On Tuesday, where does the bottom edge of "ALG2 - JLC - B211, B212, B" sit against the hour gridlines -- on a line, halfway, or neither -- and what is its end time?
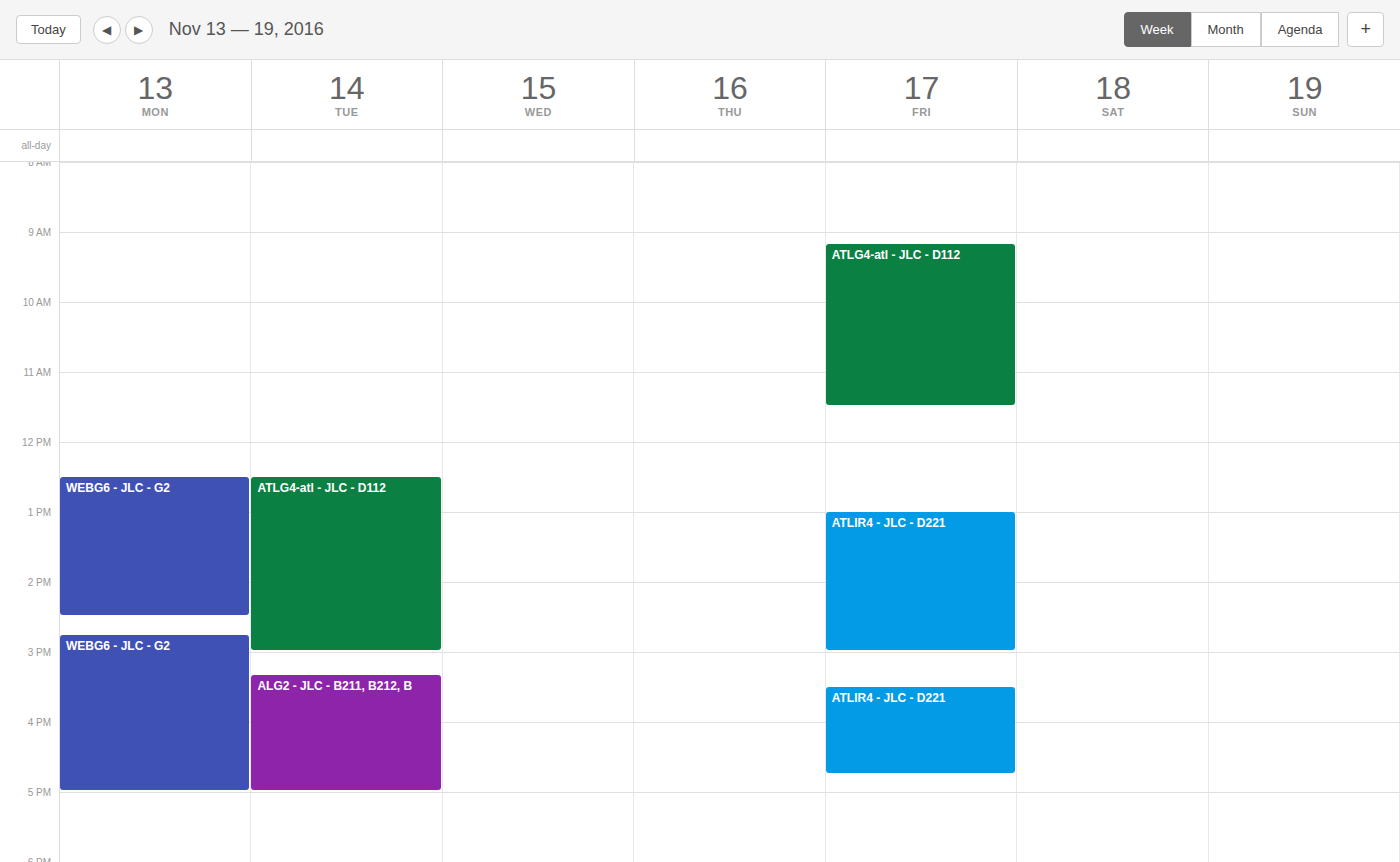
5:00 PM -- exactly on the 5 PM line.